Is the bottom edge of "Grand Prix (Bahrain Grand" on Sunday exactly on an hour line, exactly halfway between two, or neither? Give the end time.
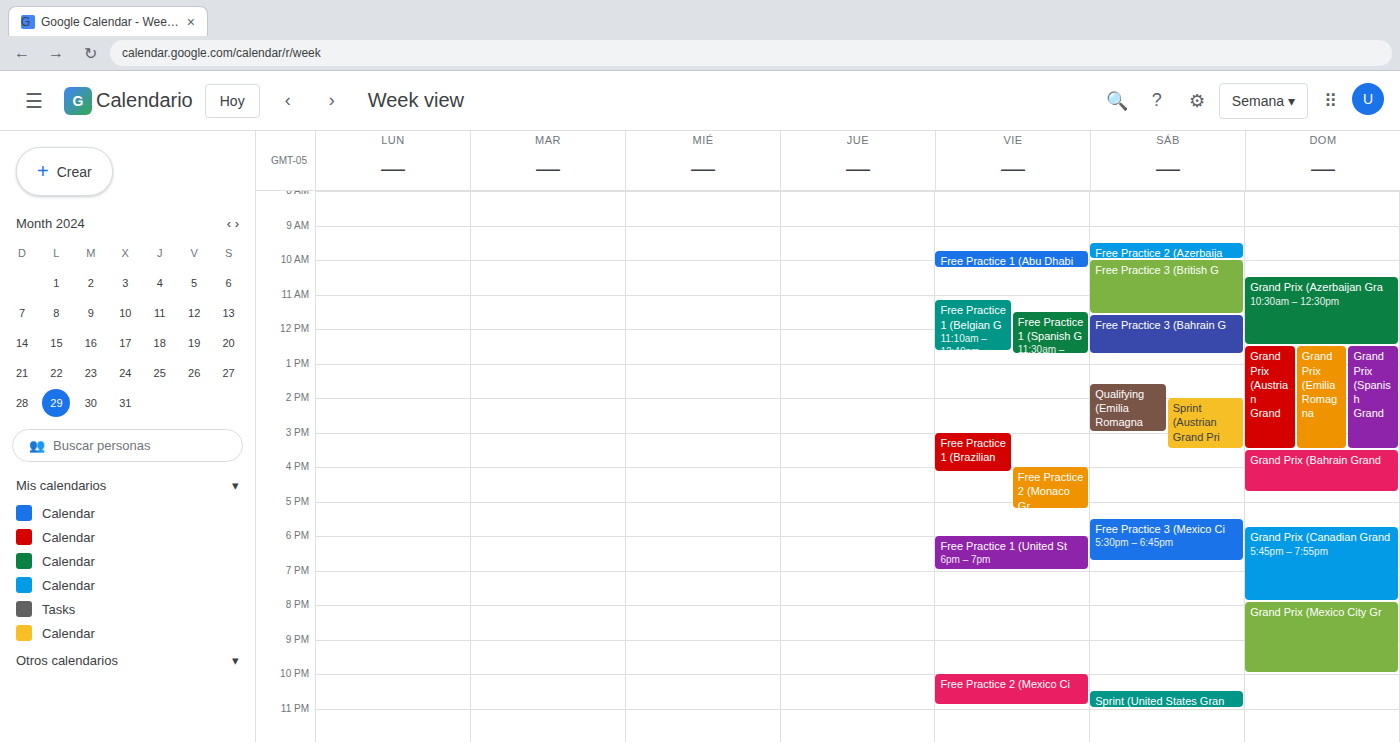
4:45 PM -- neither: three quarters of the way from the 4 PM line to the 5 PM line.